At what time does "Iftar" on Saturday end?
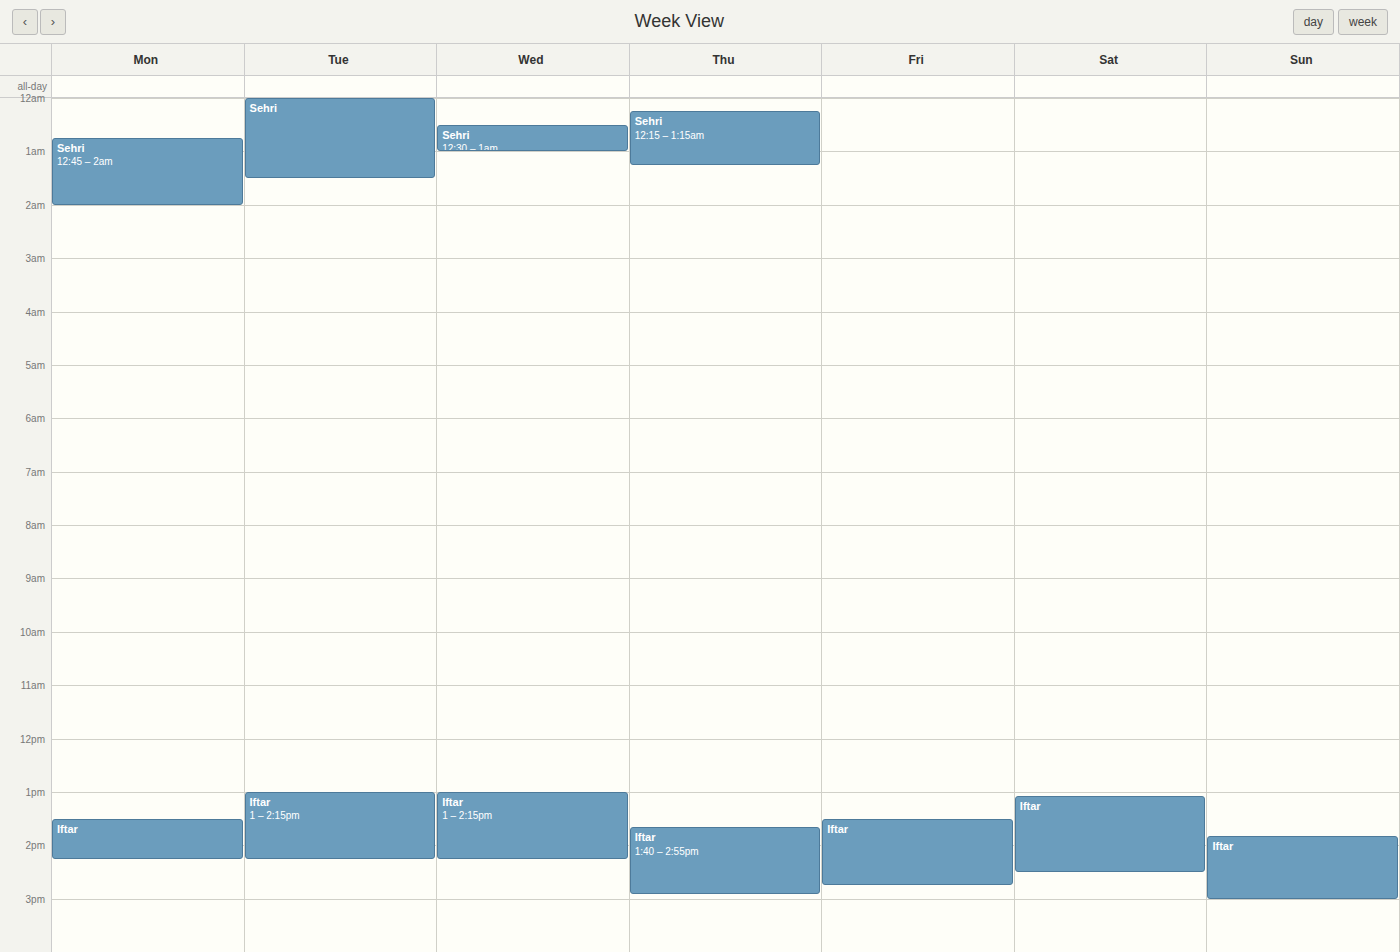
2:30 PM